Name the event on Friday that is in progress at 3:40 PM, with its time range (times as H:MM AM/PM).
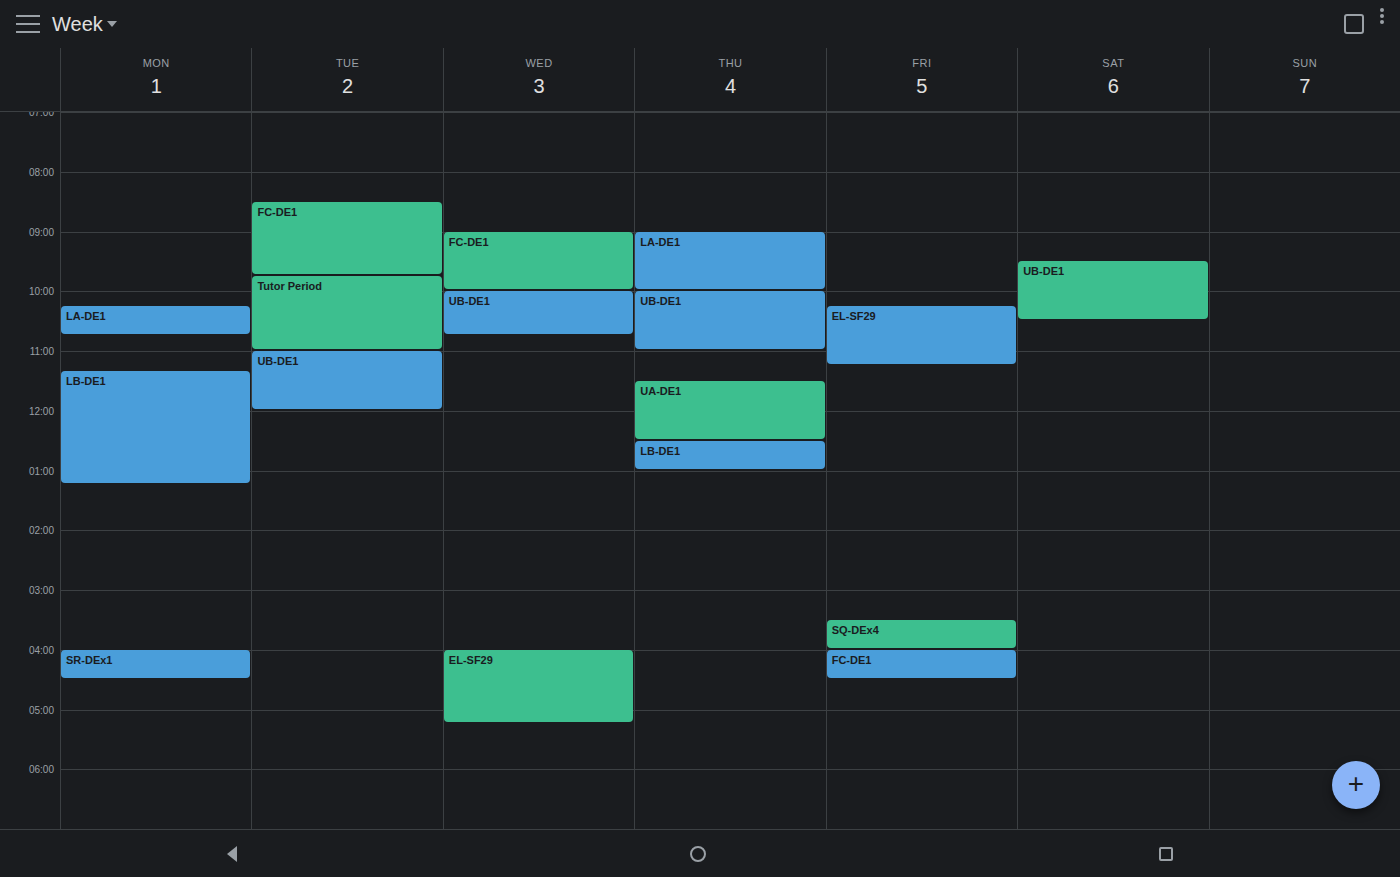
"SQ-DEx4", 3:30 PM to 4:00 PM